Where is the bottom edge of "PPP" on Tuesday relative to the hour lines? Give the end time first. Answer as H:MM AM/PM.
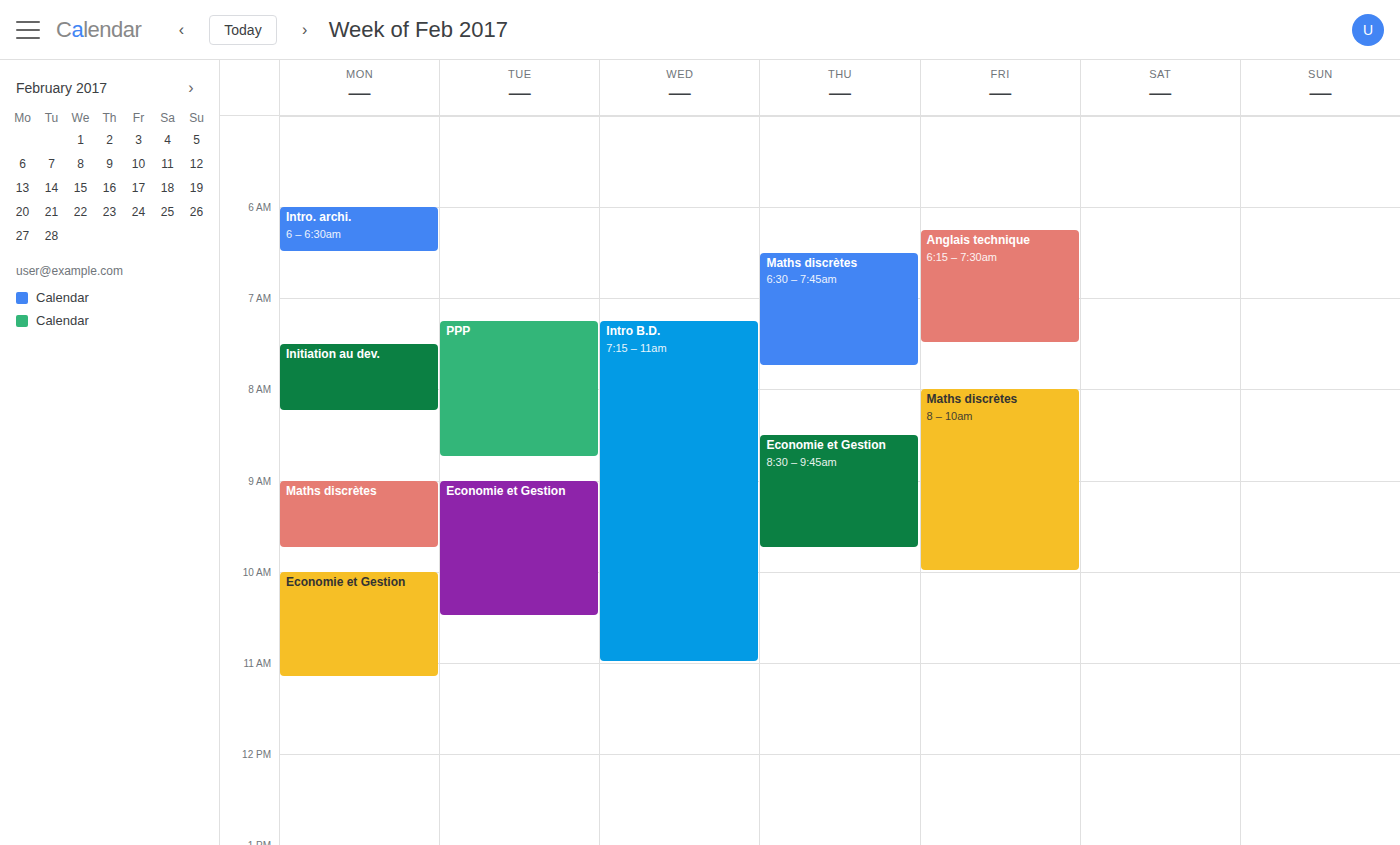
8:45 AM -- neither: three quarters of the way from the 8 AM line to the 9 AM line.